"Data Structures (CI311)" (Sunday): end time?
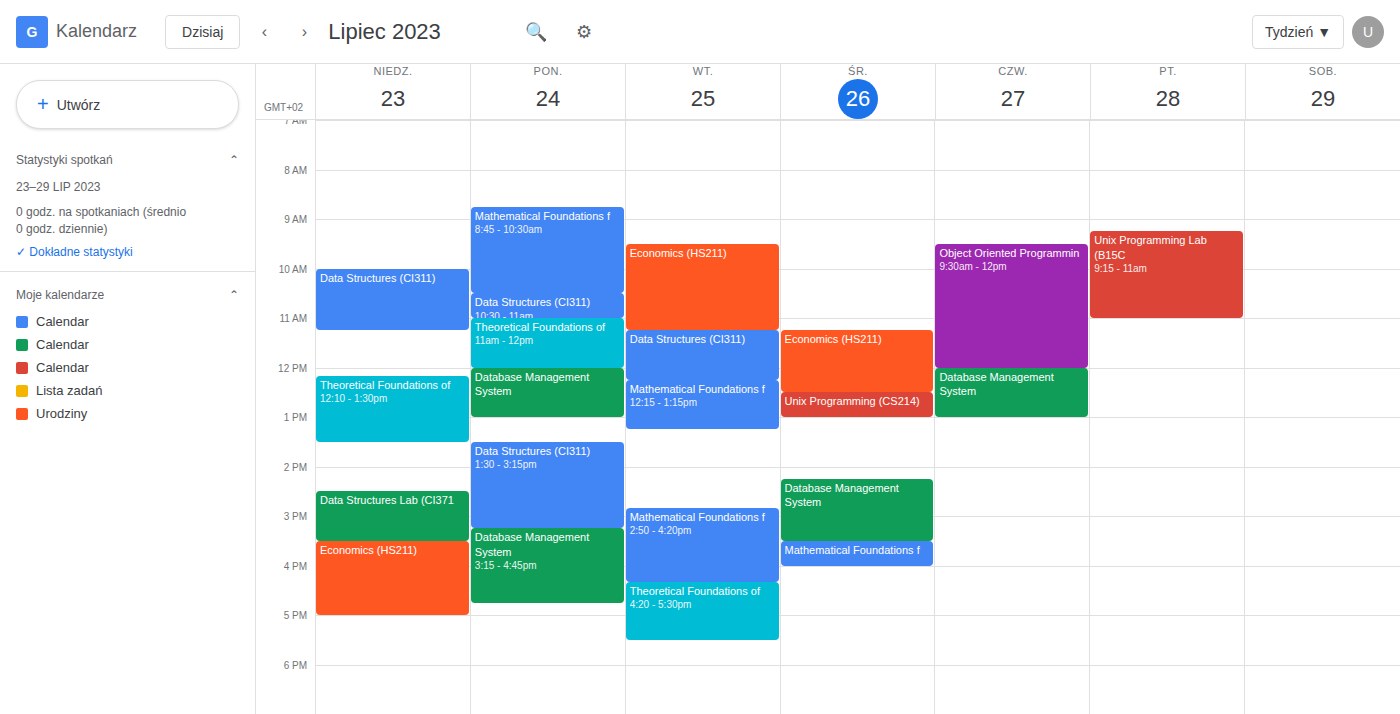
11:15 AM